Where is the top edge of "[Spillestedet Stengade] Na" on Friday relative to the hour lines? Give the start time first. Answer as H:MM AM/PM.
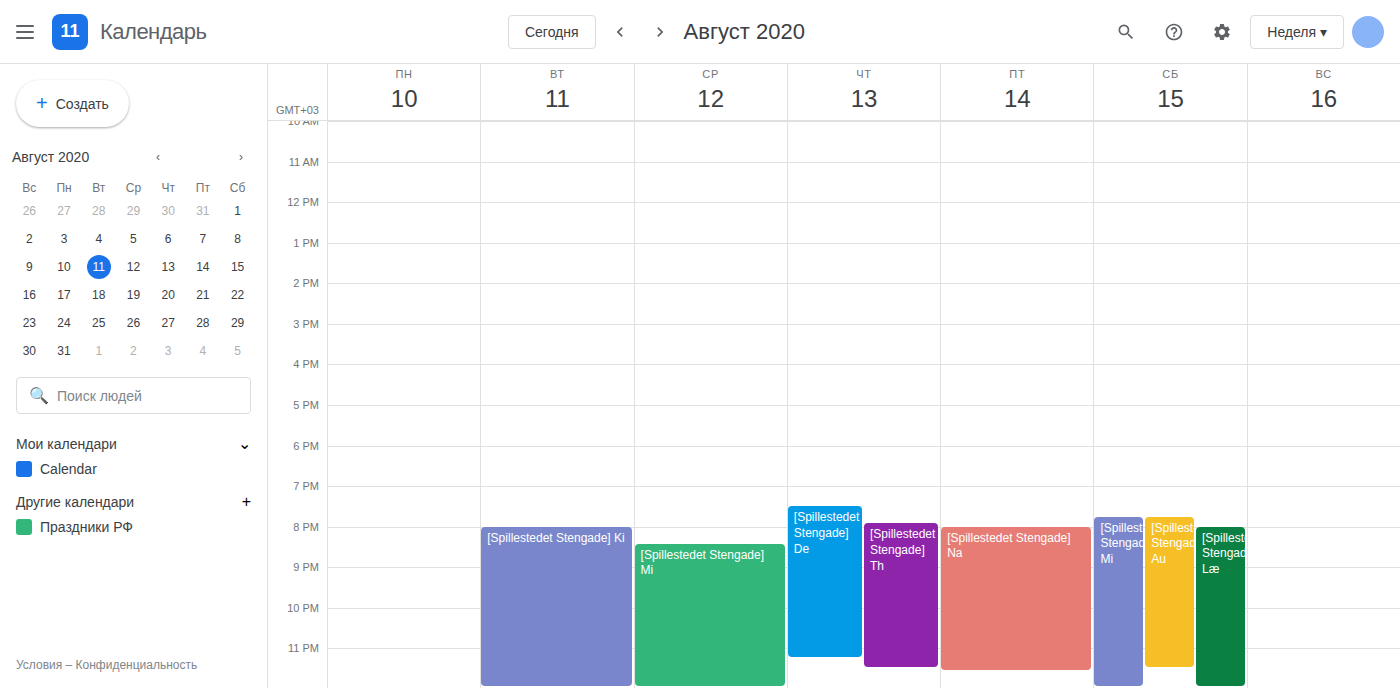
8:00 PM -- exactly on the 8 PM line.